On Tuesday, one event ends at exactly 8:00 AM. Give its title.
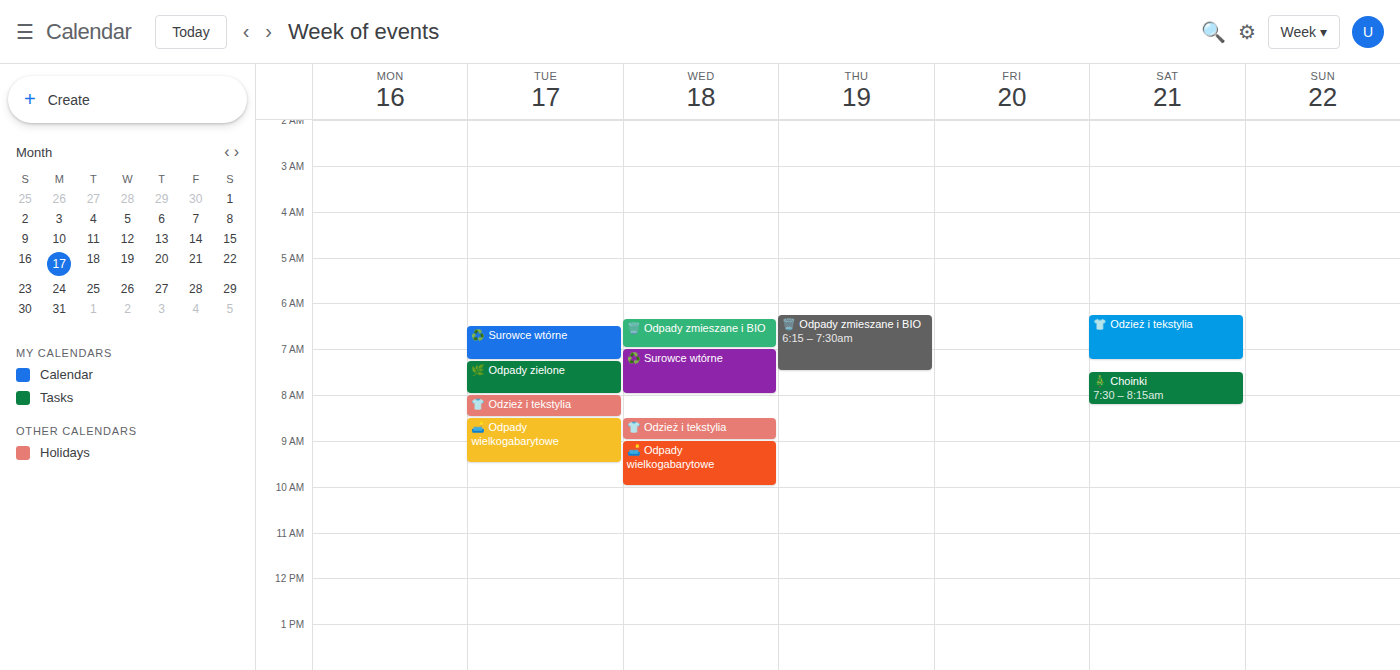
"🌿 Odpady zielone"